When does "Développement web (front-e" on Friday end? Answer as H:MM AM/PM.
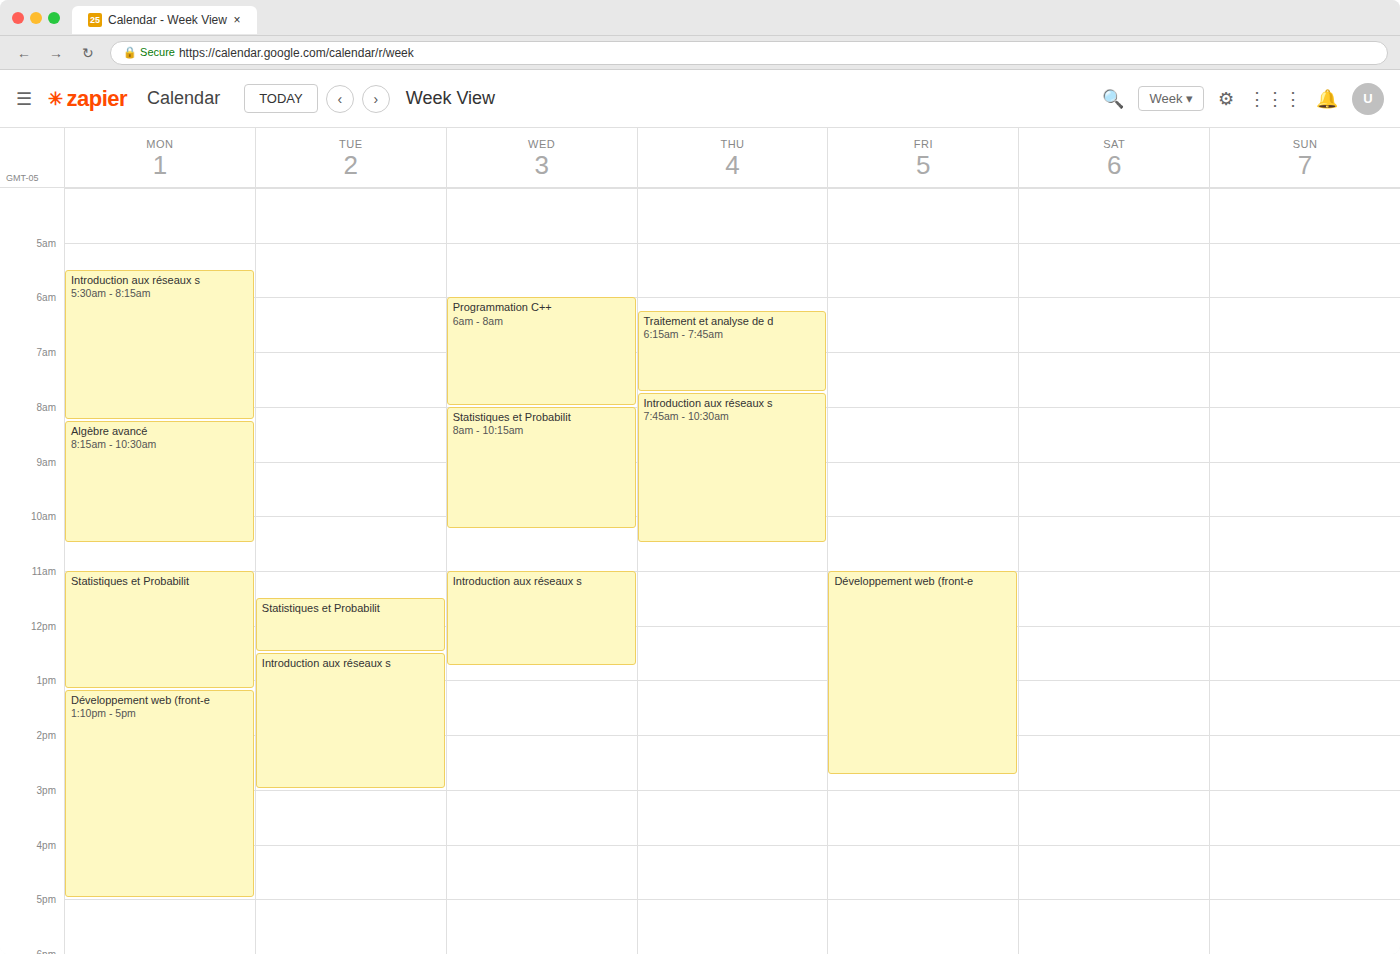
2:45 PM